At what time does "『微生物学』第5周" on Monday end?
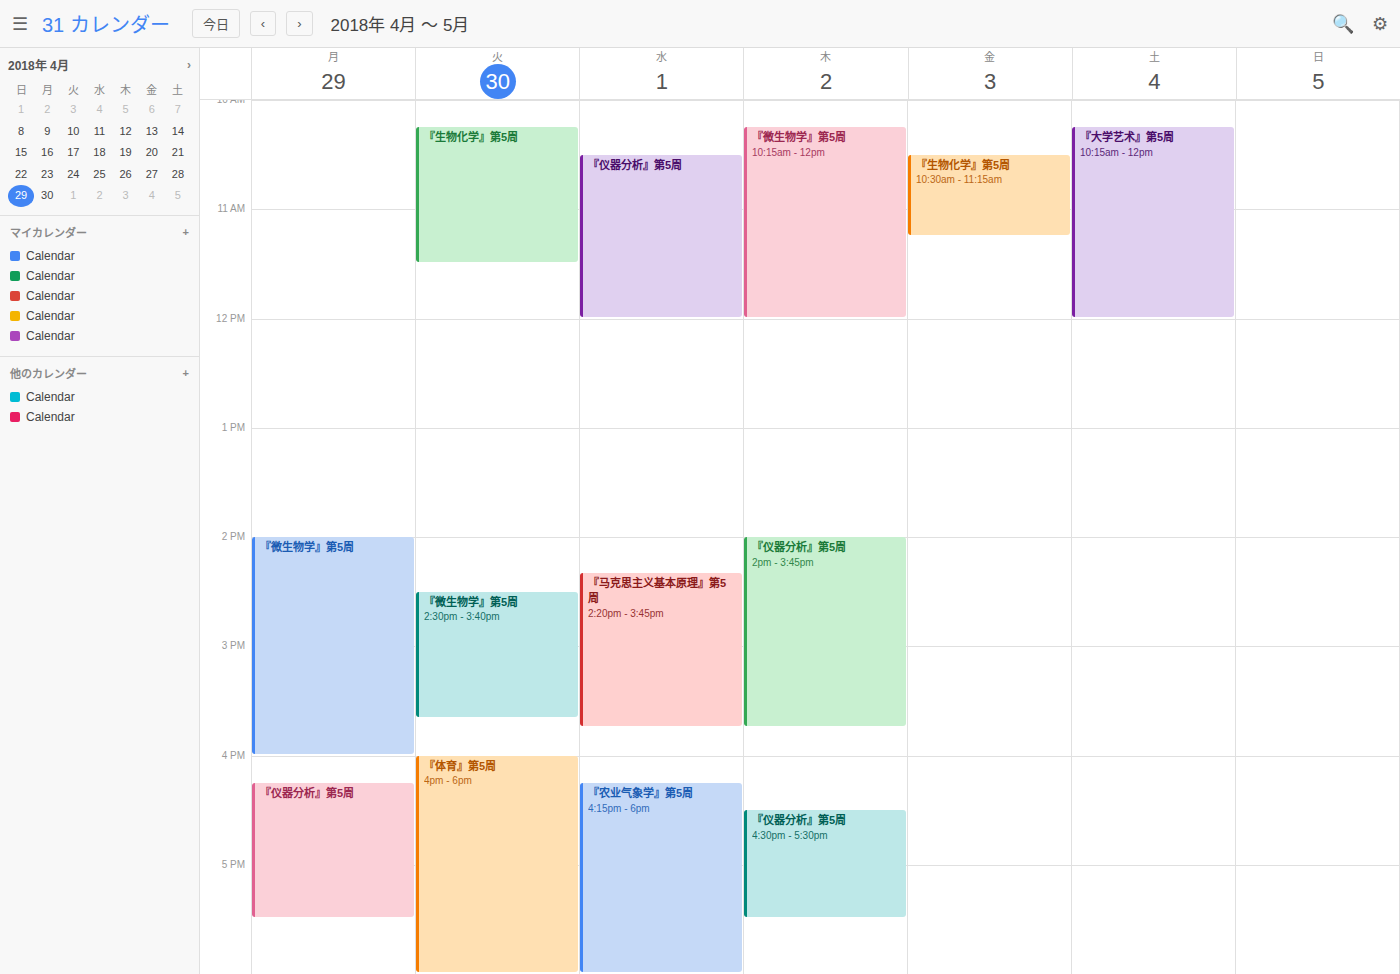
4:00 PM